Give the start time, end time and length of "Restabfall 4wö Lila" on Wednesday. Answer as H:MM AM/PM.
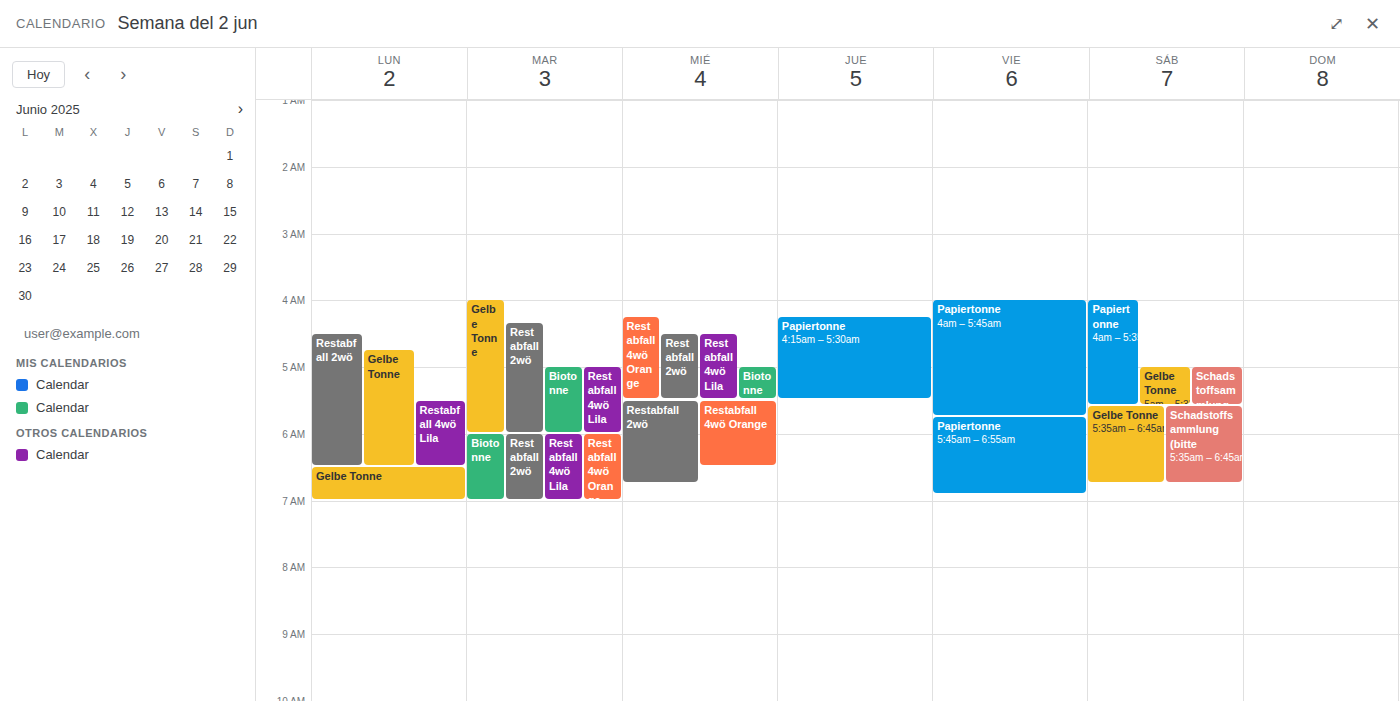
4:30 AM to 5:30 AM, 1 hour